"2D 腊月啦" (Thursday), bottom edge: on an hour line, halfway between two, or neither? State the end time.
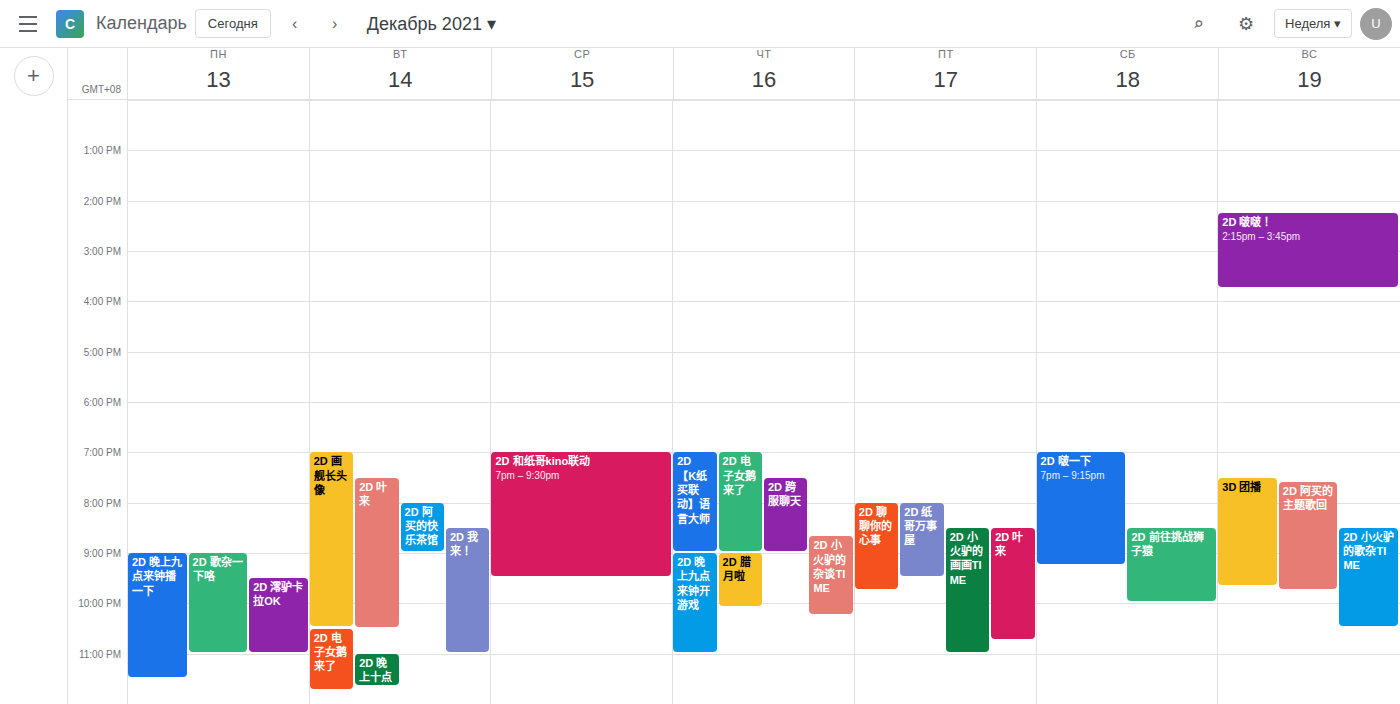
10:05 PM -- neither: 5 minutes below the 10 PM line and 55 minutes above the 11 PM line.